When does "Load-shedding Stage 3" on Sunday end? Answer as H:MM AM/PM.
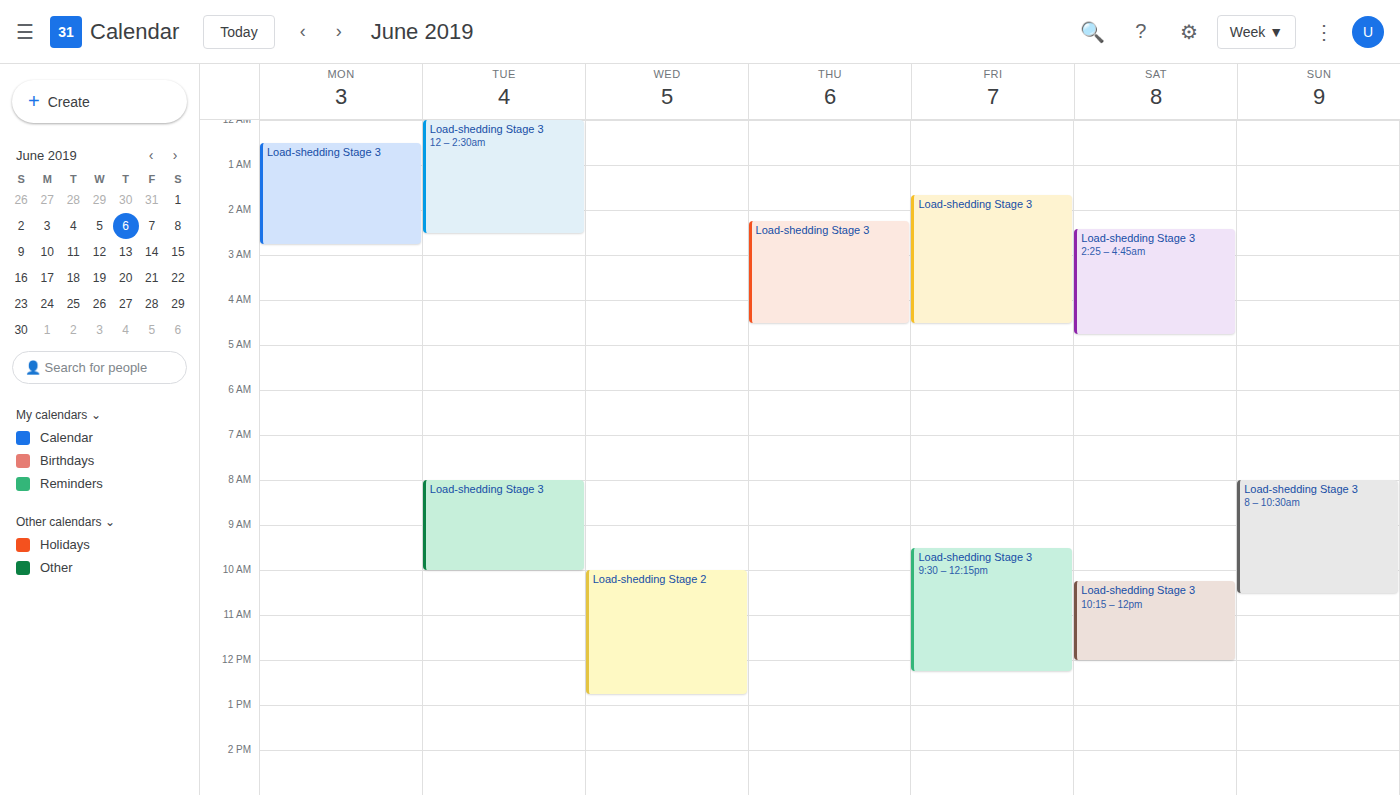
10:30 AM